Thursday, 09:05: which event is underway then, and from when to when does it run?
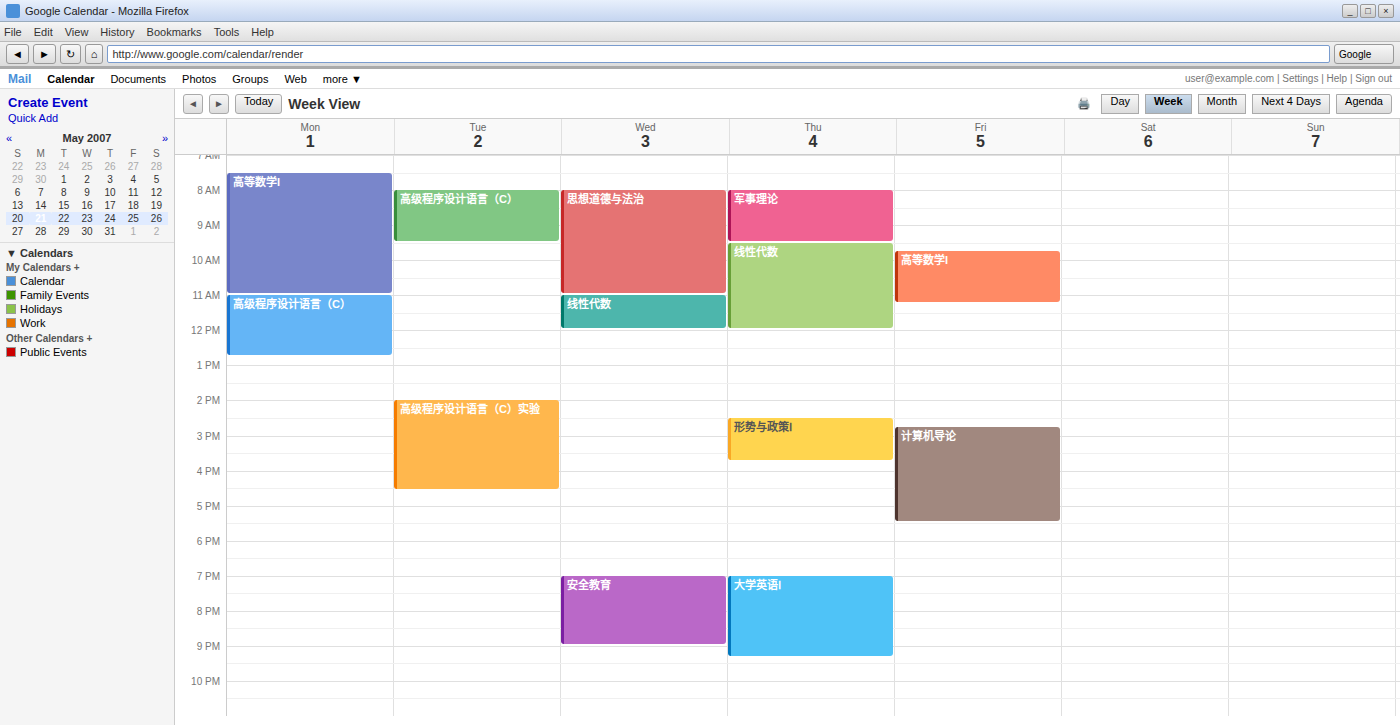
"军事理论", 08:00 to 09:30